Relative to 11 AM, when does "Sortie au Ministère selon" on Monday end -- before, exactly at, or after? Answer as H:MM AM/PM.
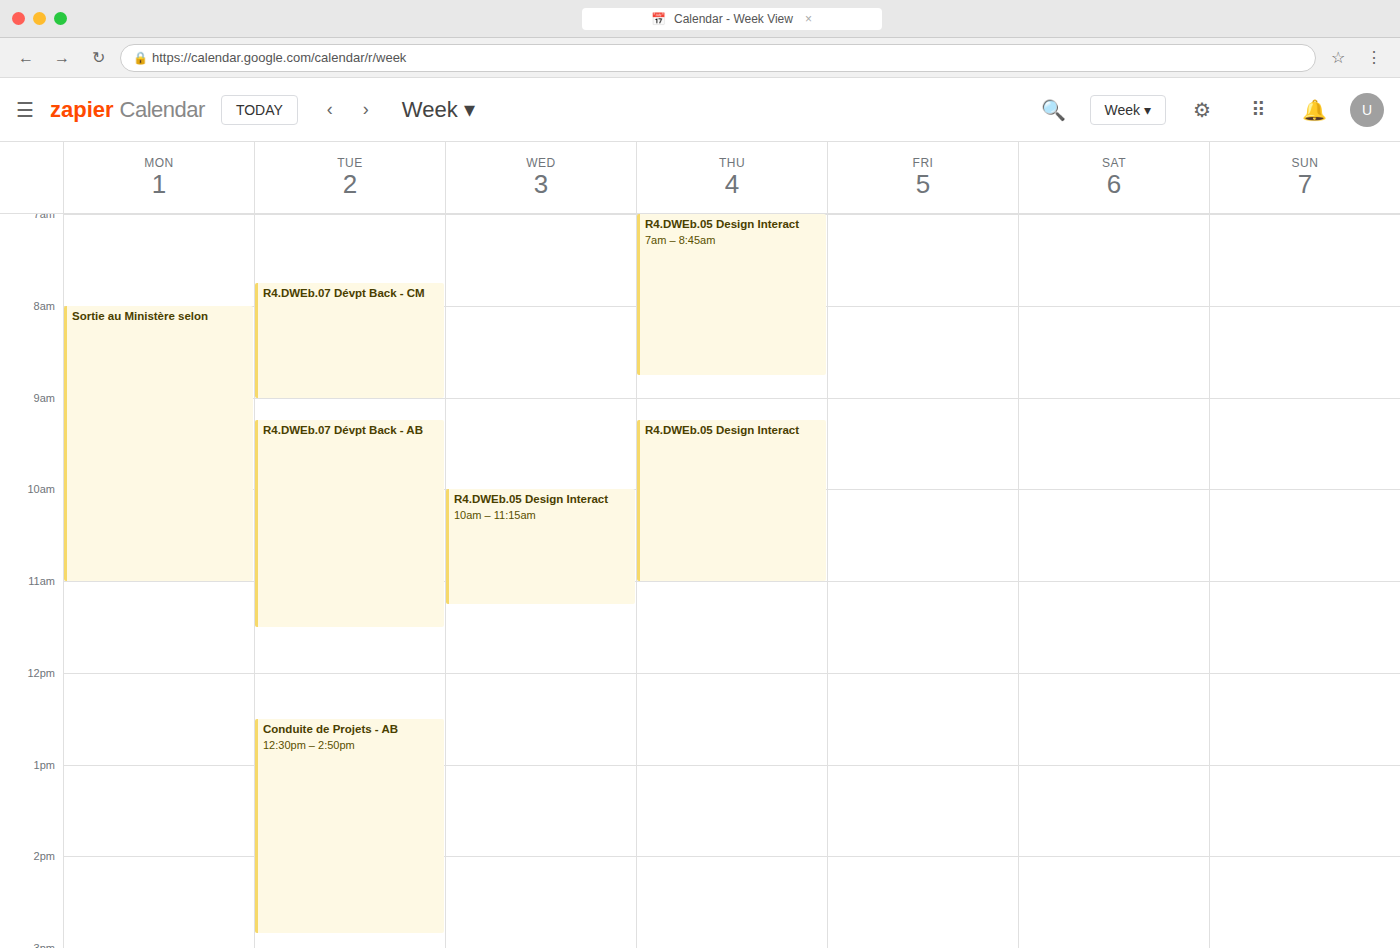
11:00 AM -- exactly at 11 AM, on the 11 AM line.